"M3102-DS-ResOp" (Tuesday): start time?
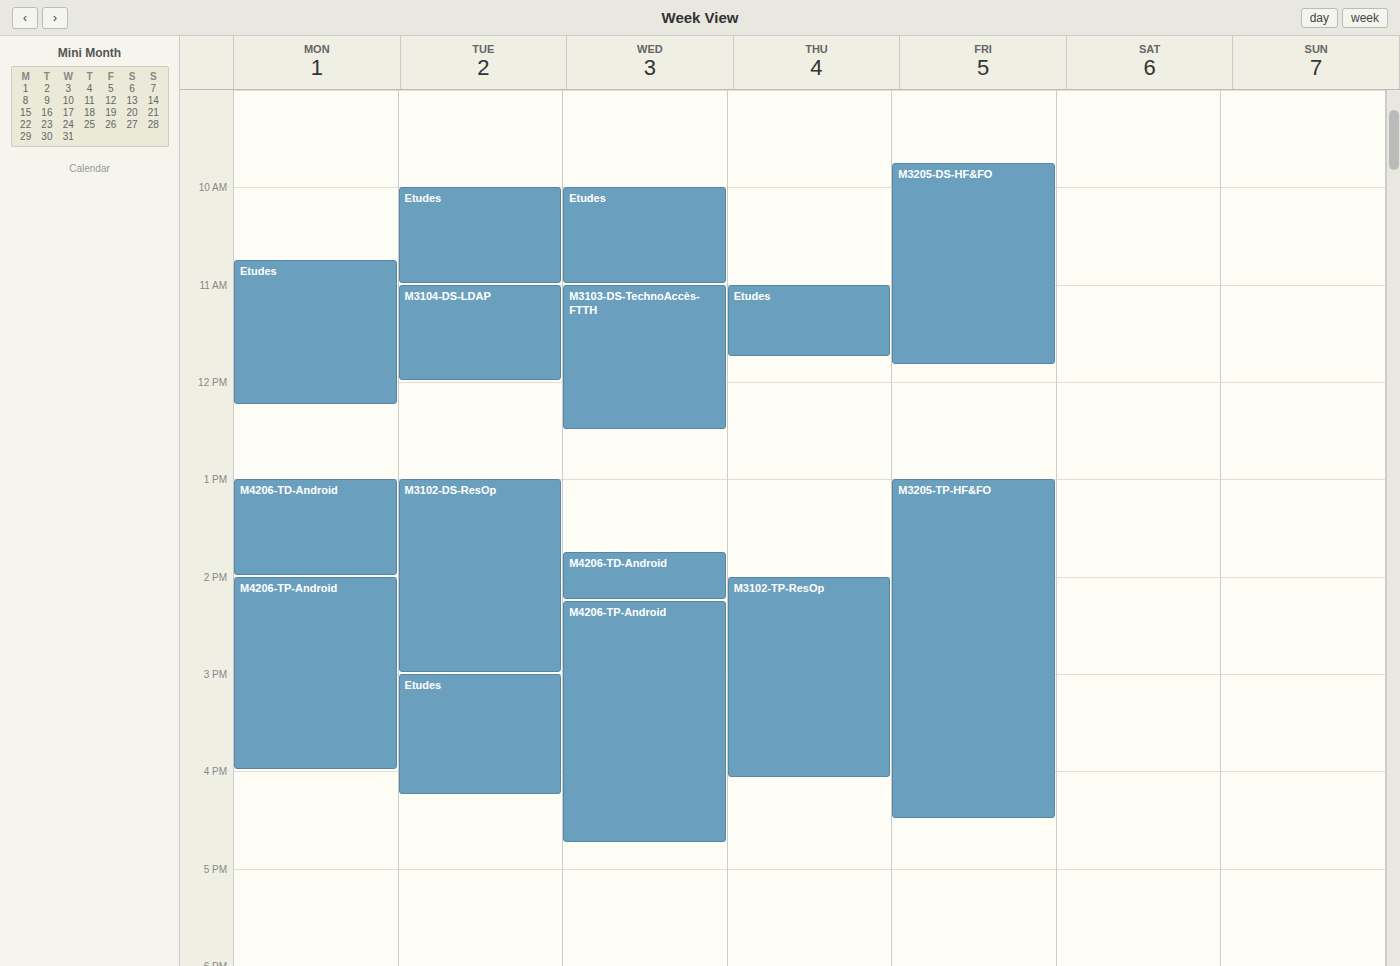
1:00 PM